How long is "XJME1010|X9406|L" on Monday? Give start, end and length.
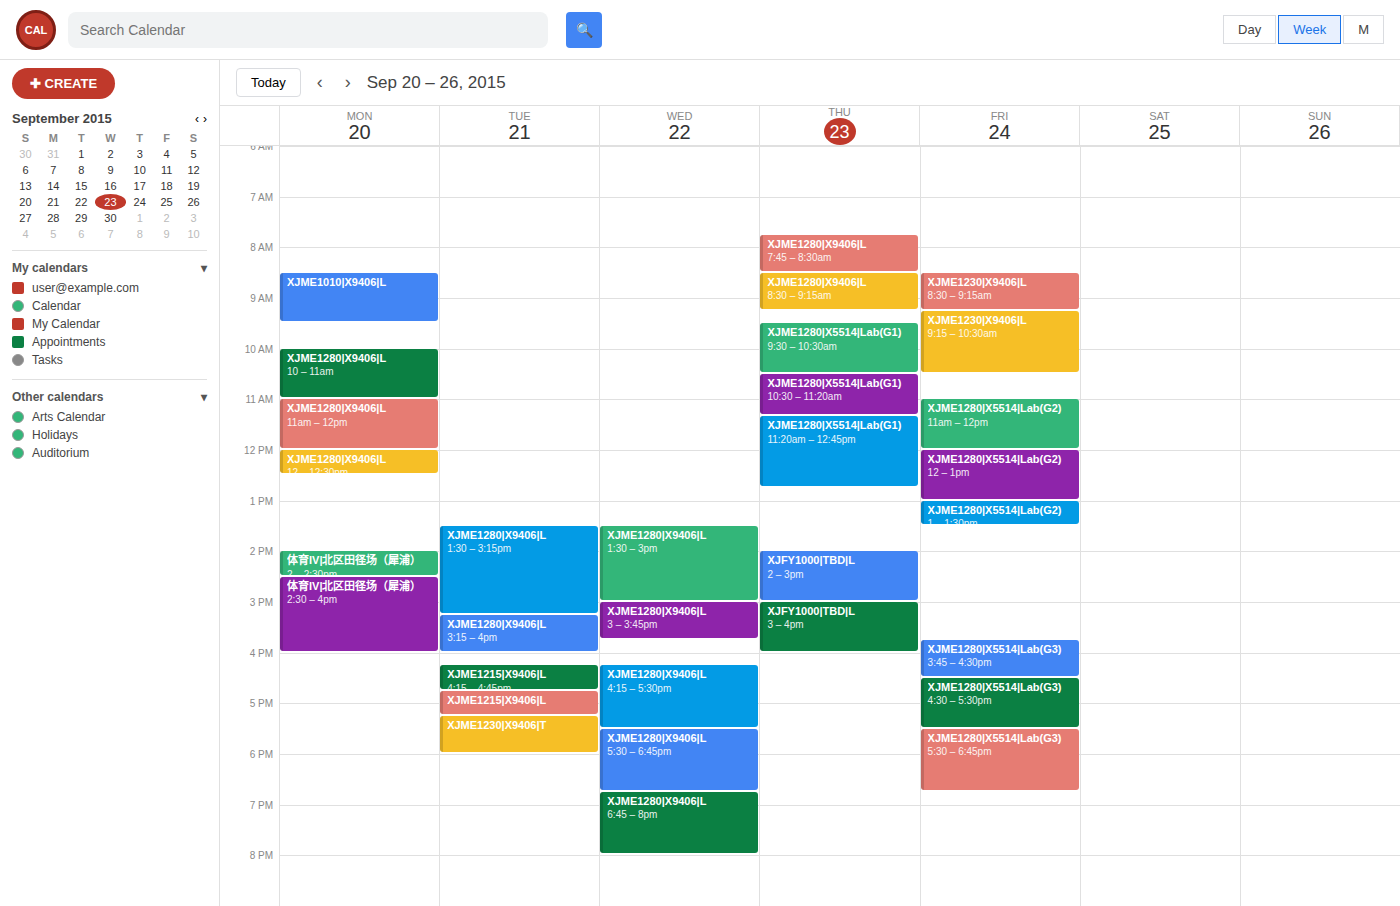
8:30 AM to 9:30 AM, 1 hour